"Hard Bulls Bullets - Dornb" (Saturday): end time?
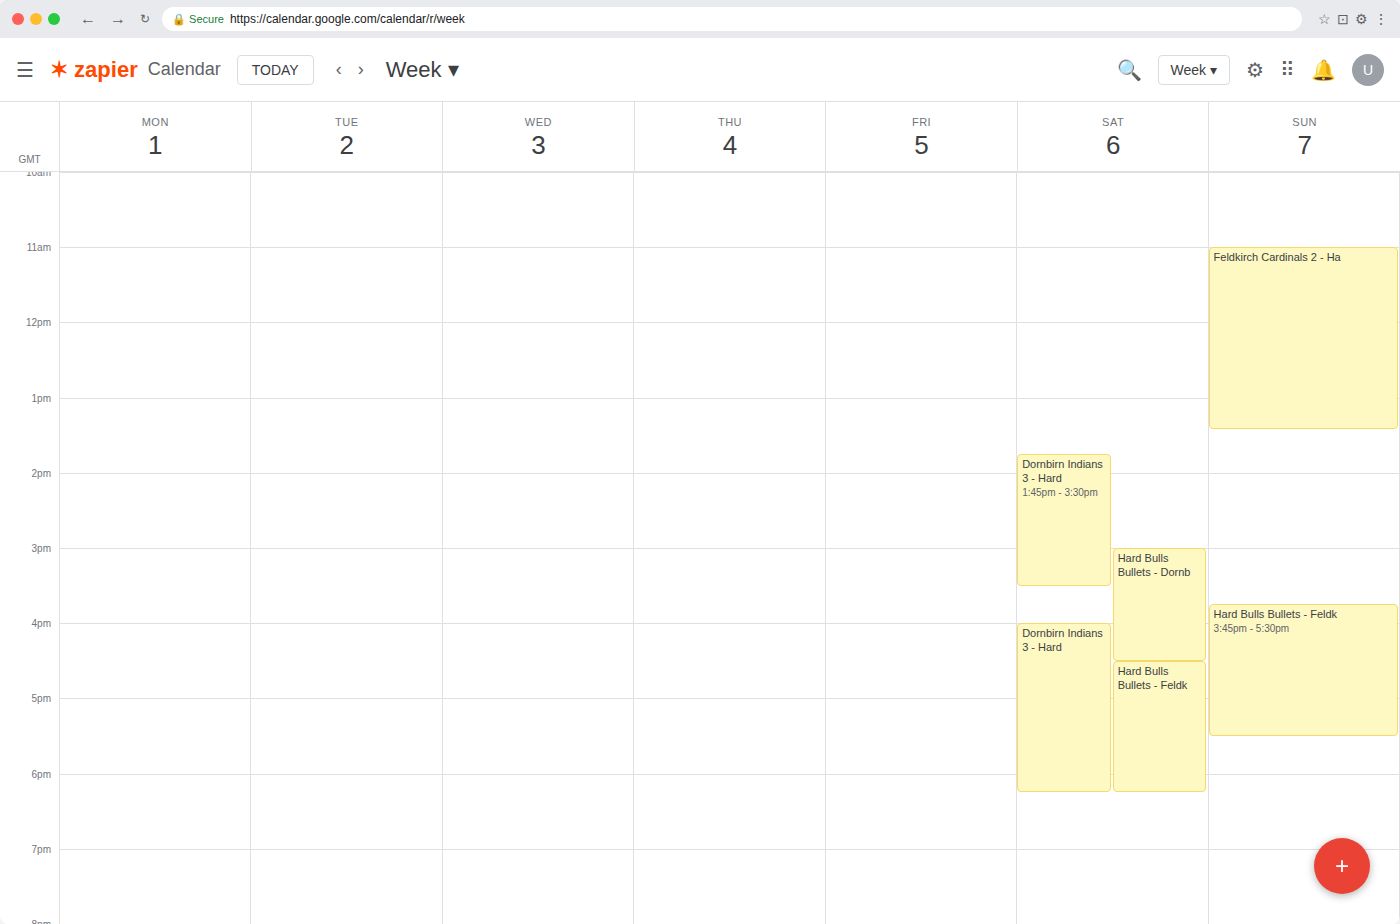
4:30 PM